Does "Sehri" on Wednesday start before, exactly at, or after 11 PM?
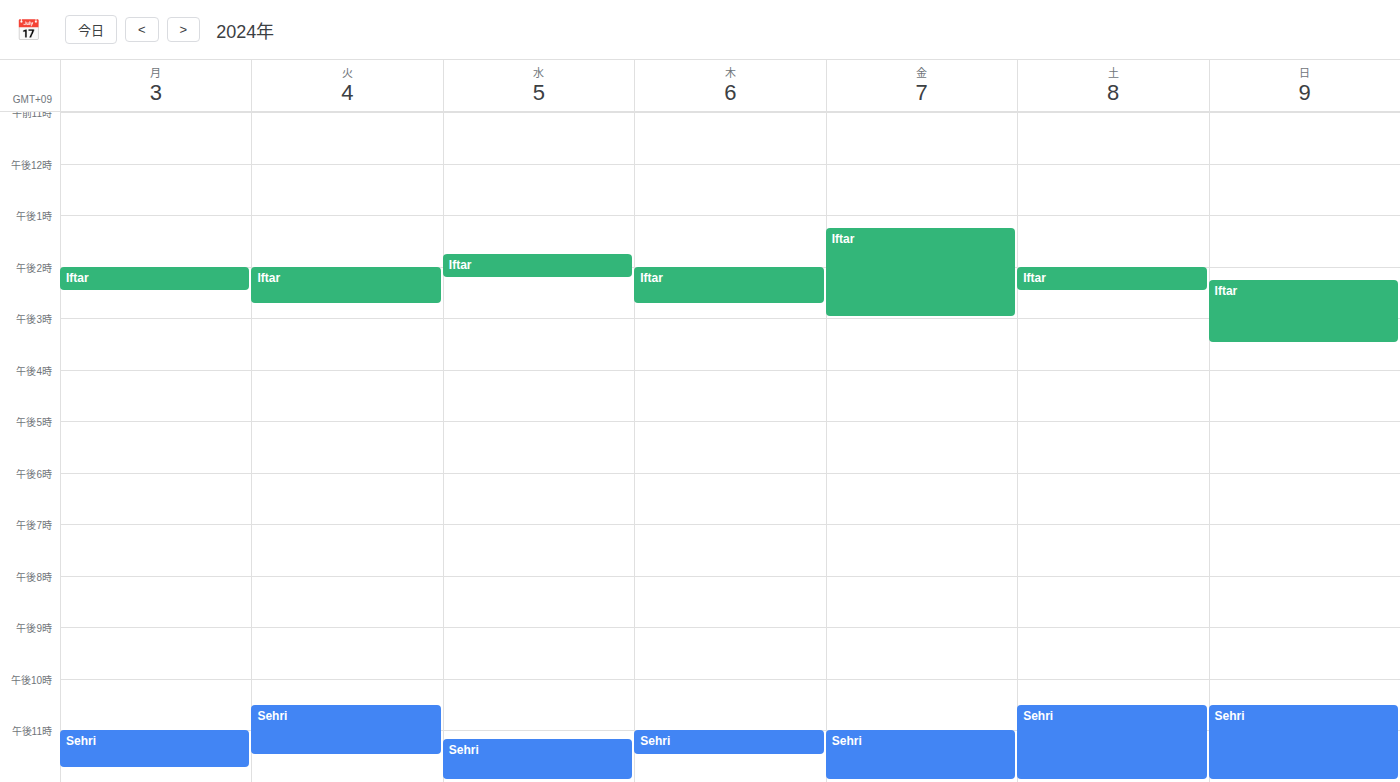
11:10 PM -- after 11 PM, 10 minutes below the 11 PM line.